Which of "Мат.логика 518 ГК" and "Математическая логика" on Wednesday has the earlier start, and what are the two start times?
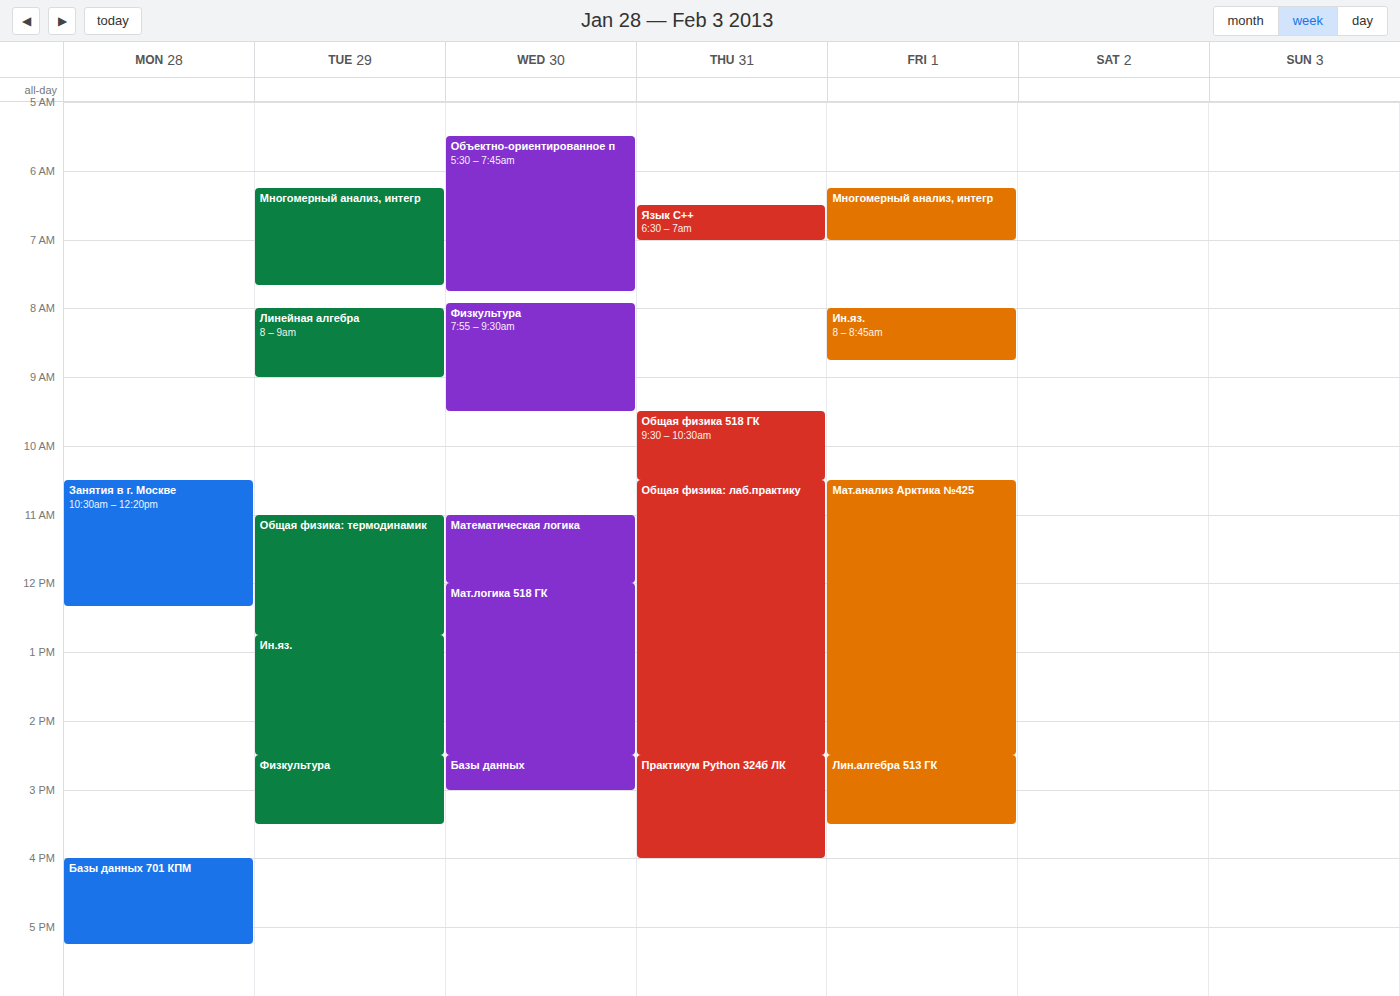
"Математическая логика" 11:00 AM; "Мат.логика 518 ГК" 12:00 PM.